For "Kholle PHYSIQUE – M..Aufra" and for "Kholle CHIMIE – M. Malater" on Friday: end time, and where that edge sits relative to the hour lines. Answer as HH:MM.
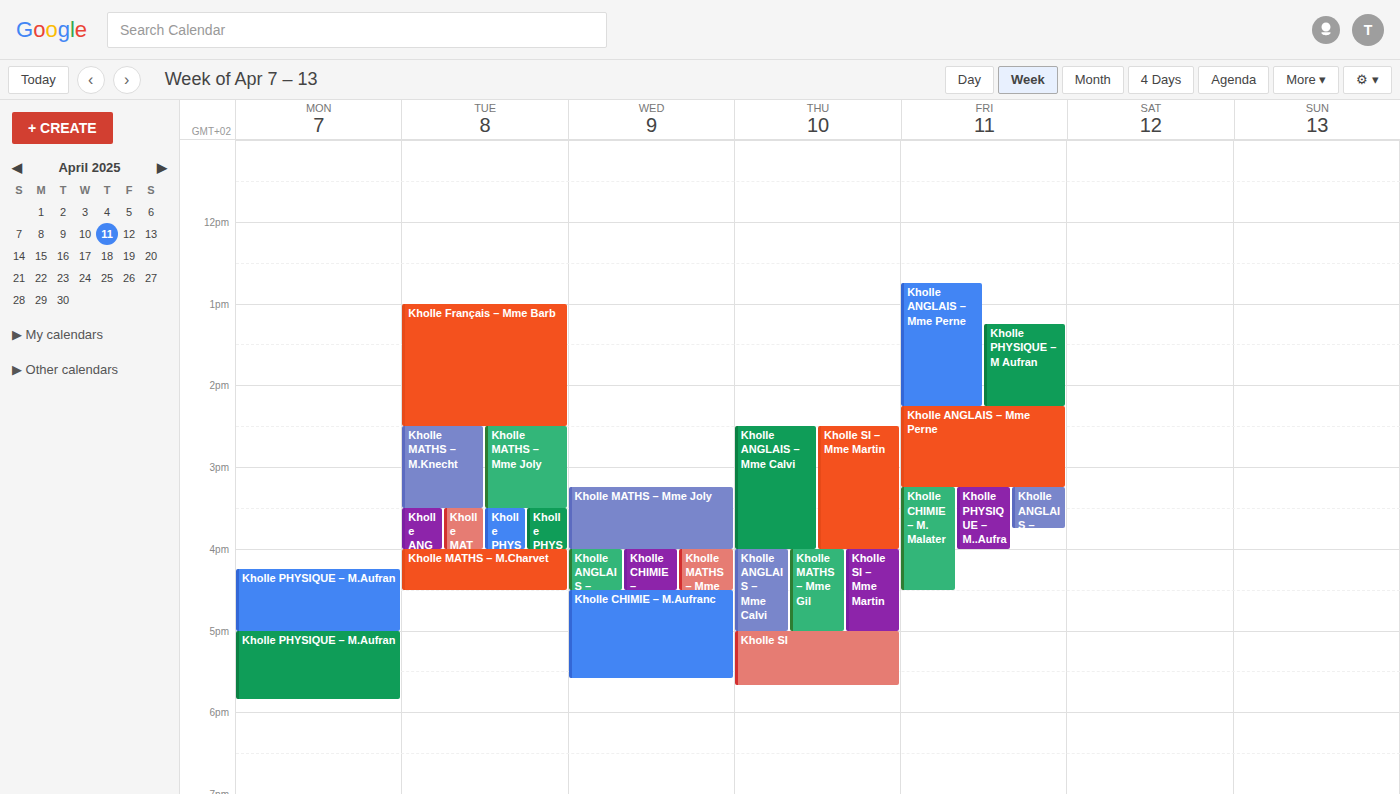
"Kholle PHYSIQUE – M..Aufra": 16:00, exactly on the 16:00 line. "Kholle CHIMIE – M. Malater": 16:30, halfway between the 16:00 and 17:00 lines.